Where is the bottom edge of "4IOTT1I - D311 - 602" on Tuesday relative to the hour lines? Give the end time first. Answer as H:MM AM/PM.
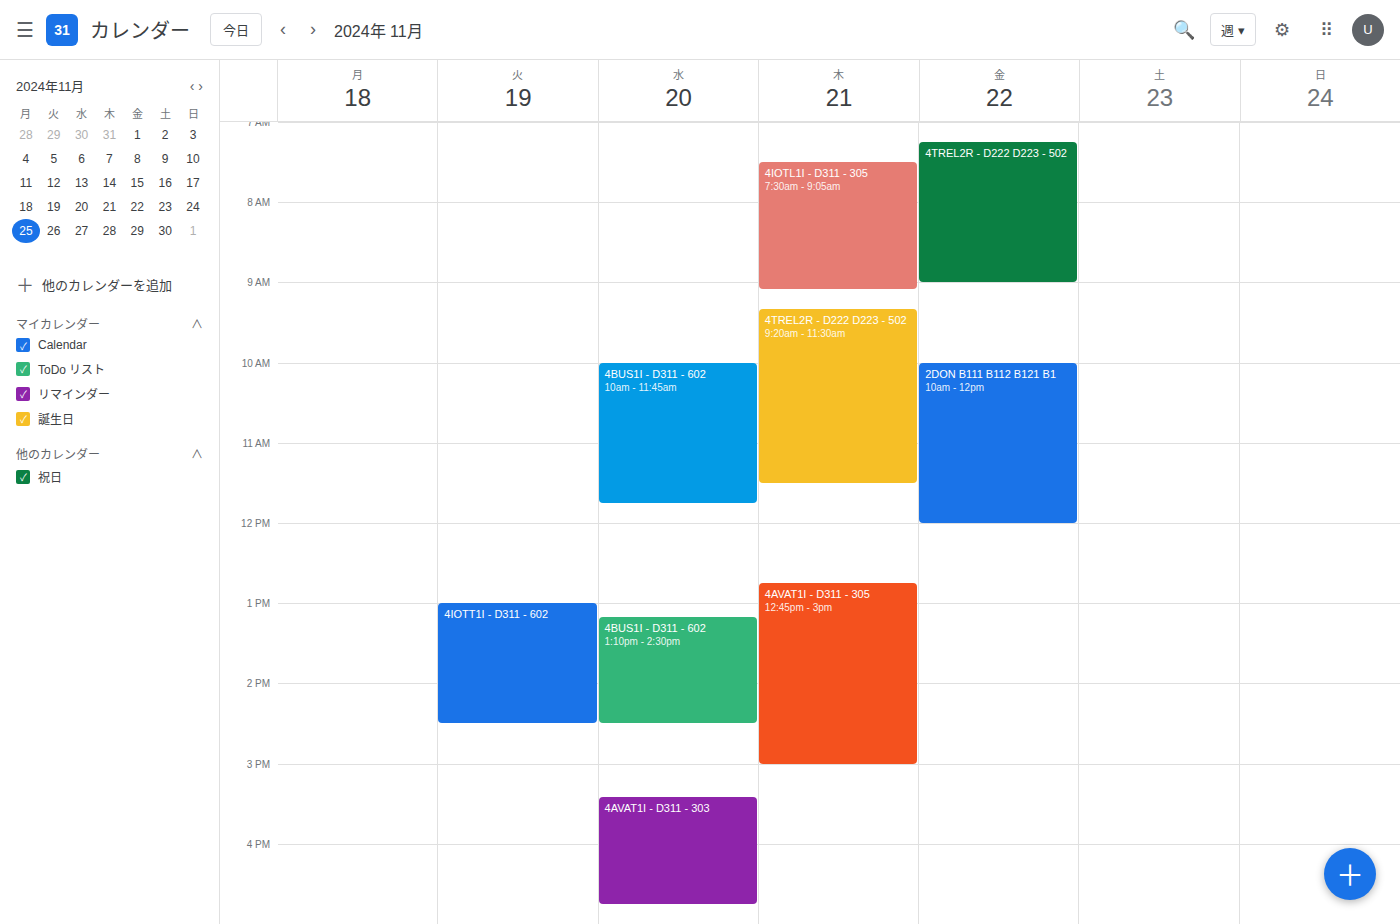
2:30 PM -- halfway between the 2 PM and 3 PM lines.